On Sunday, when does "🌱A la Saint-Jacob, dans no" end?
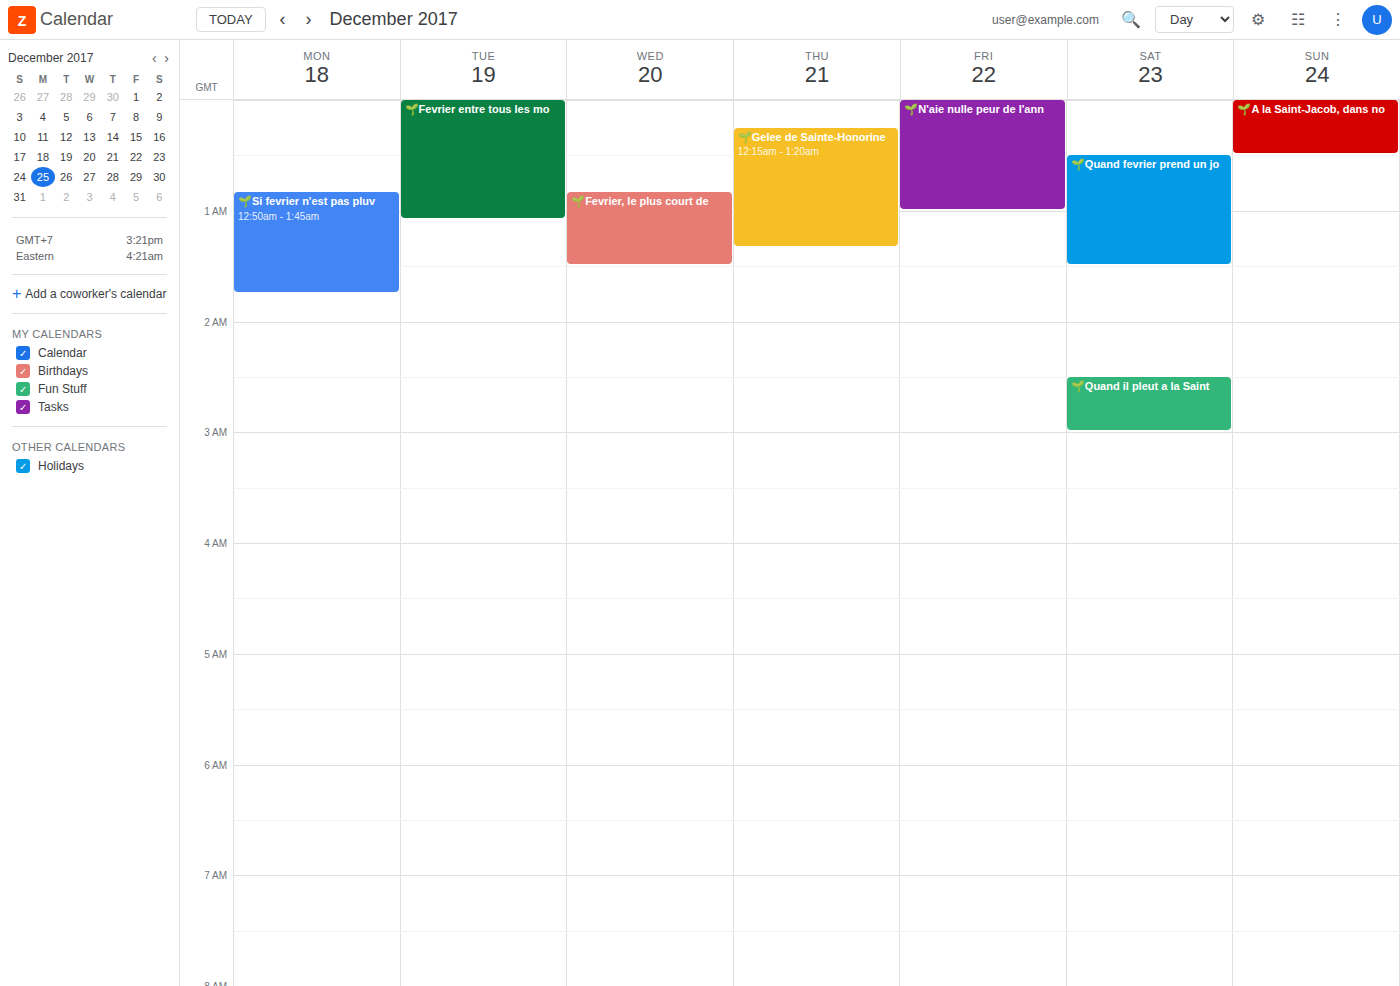
12:30 AM